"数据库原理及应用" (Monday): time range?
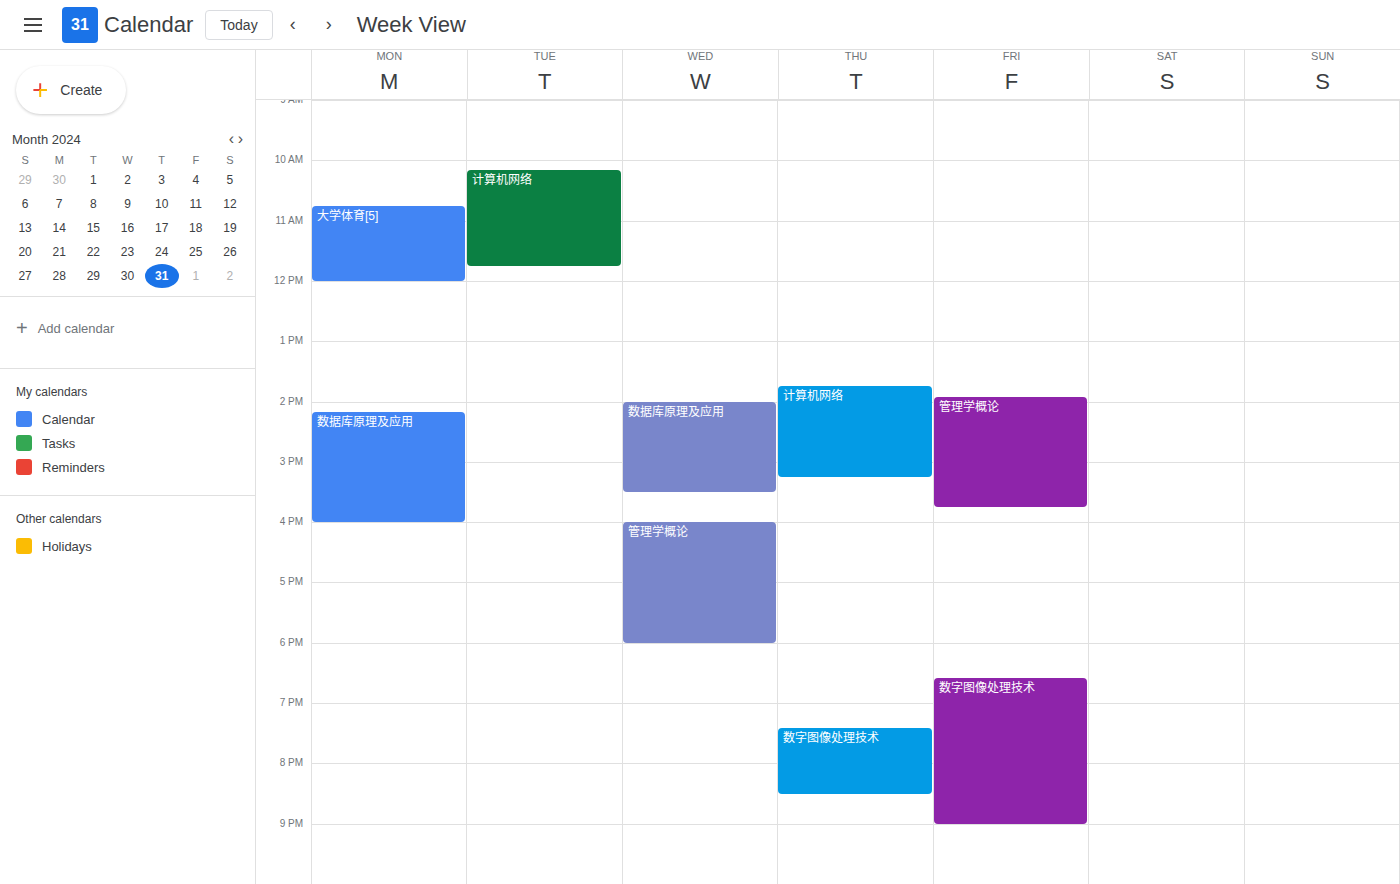
2:10 PM to 4:00 PM